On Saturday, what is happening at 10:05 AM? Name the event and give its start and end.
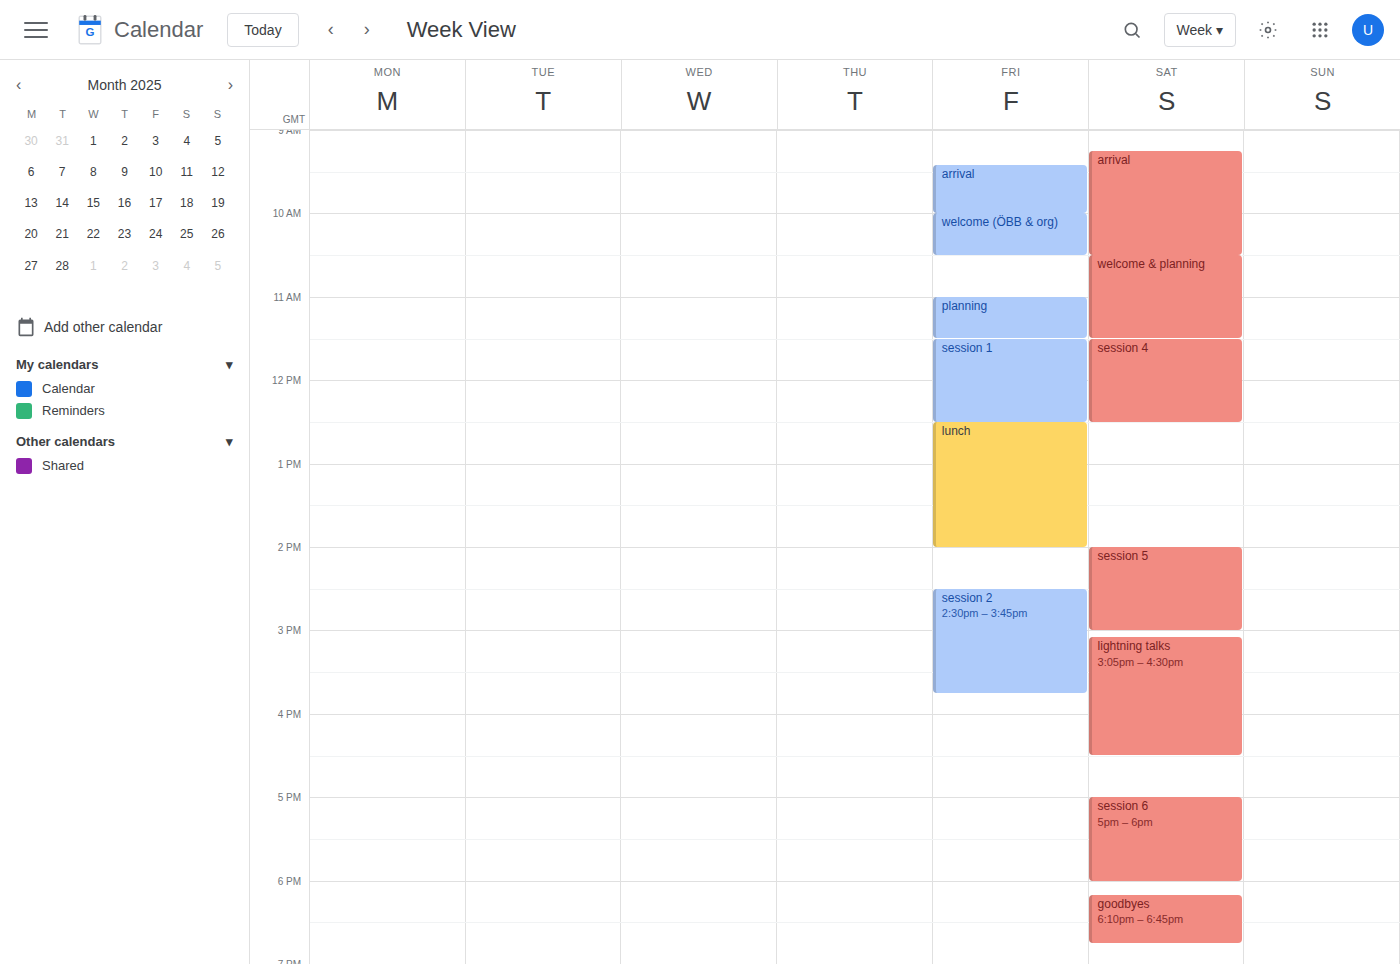
"arrival", 9:15 AM to 10:30 AM